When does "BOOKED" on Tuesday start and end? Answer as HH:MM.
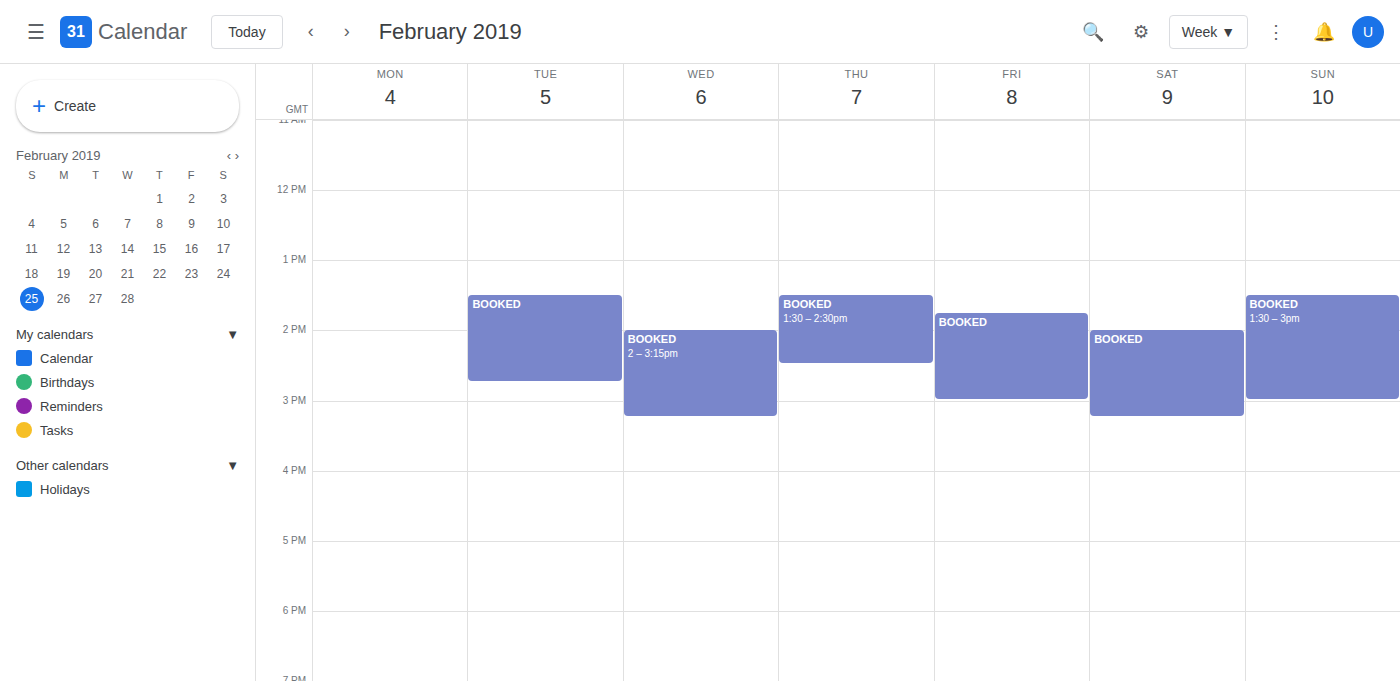
13:30 to 14:45